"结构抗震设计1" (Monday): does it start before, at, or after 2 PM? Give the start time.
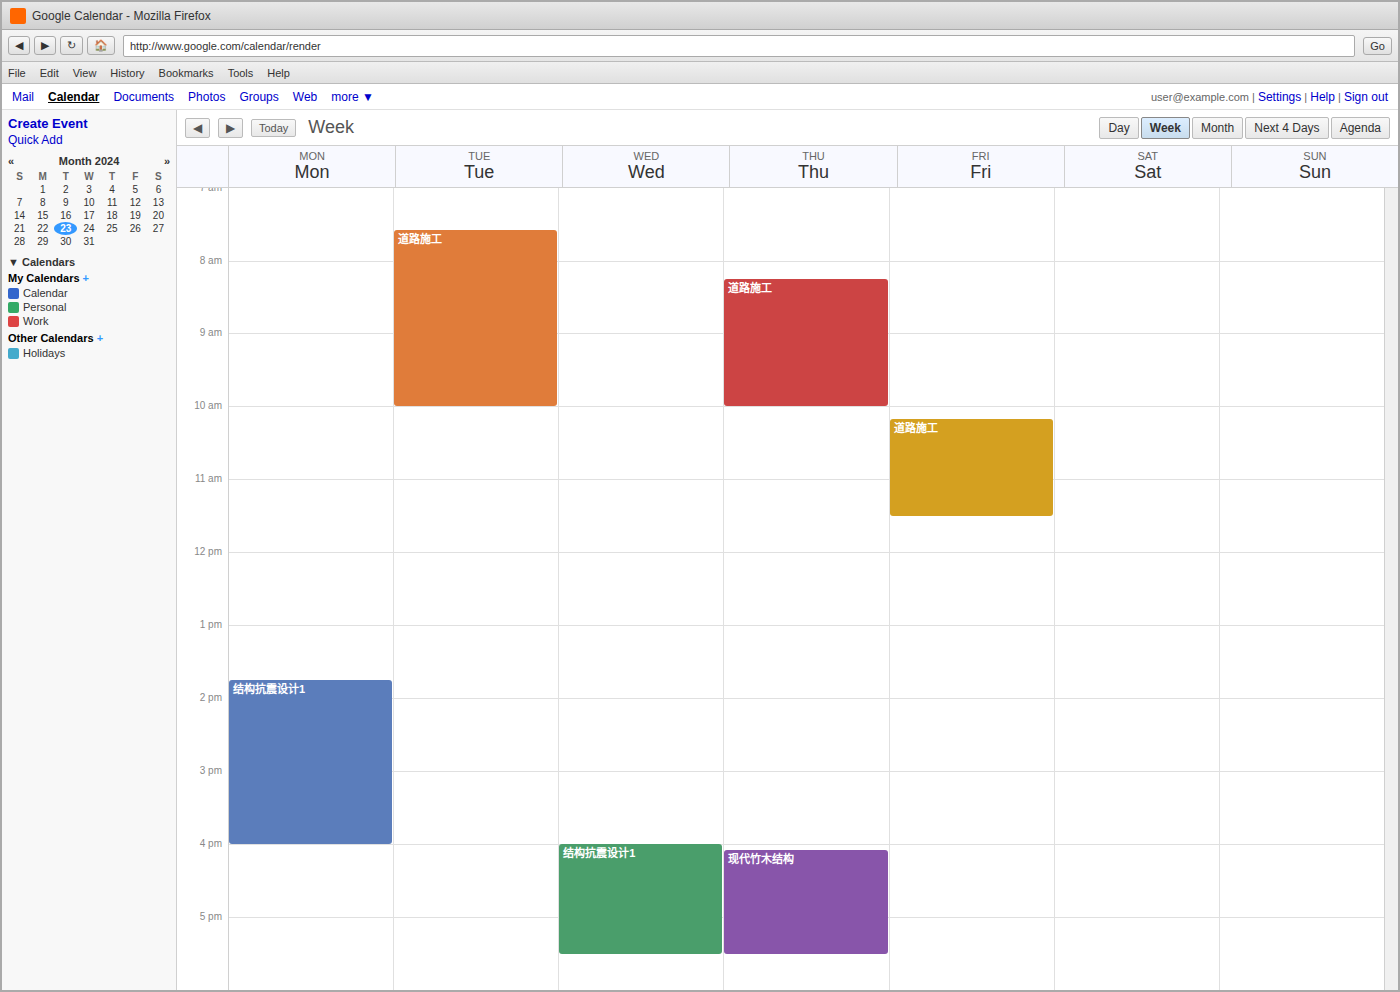
1:45 PM -- before 2 PM, 15 minutes above the 2 PM line.